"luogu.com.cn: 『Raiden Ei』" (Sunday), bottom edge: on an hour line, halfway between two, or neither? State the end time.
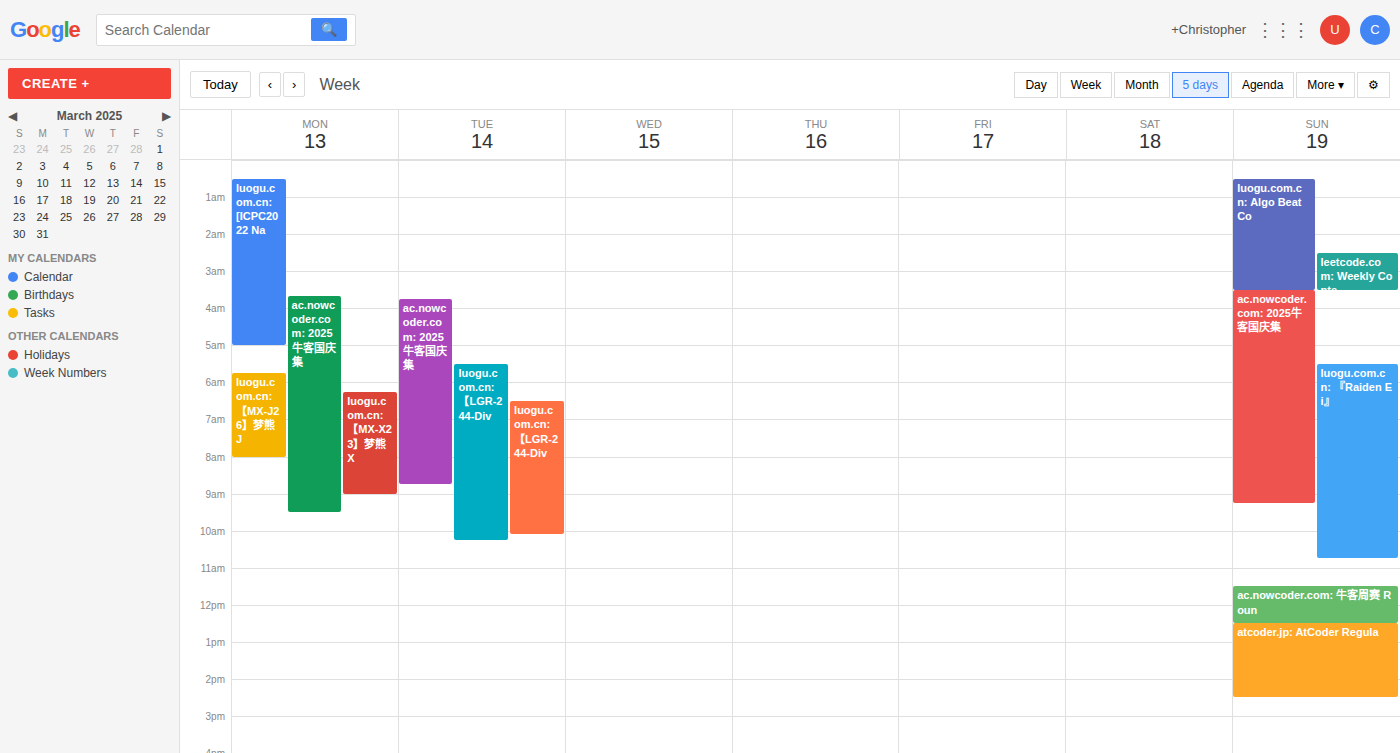
10:45 -- neither: three quarters of the way from the 10:00 line to the 11:00 line.